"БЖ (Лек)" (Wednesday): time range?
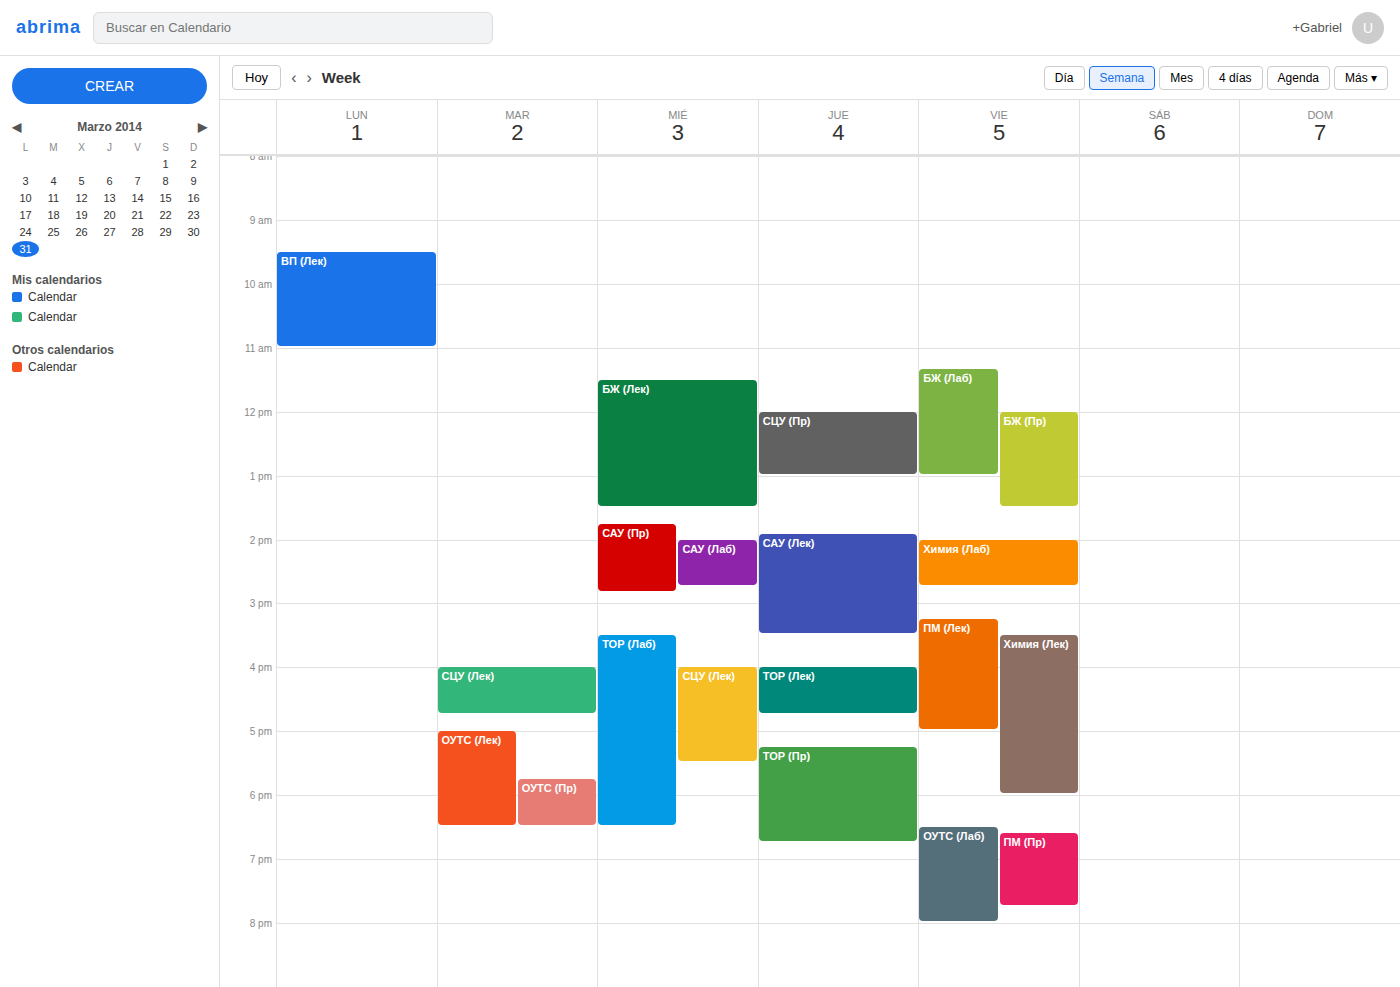
11:30 AM to 1:30 PM